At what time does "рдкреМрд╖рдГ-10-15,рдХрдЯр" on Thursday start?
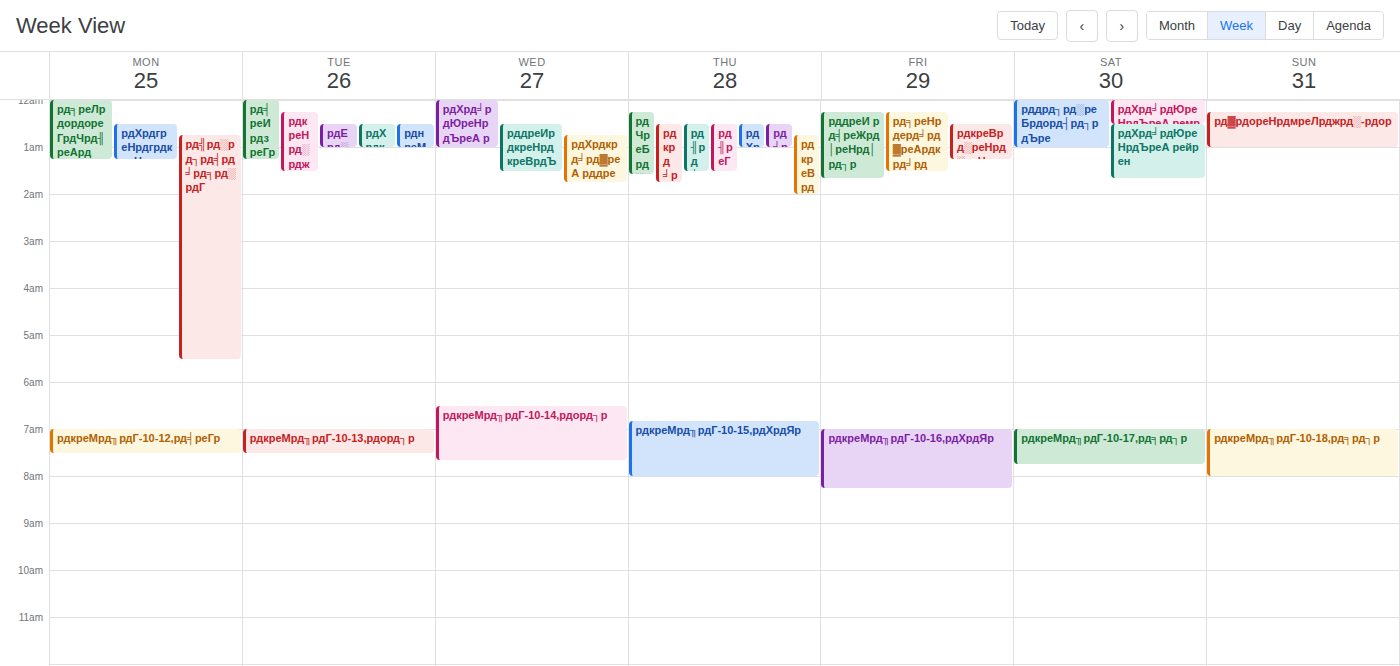
6:50 AM